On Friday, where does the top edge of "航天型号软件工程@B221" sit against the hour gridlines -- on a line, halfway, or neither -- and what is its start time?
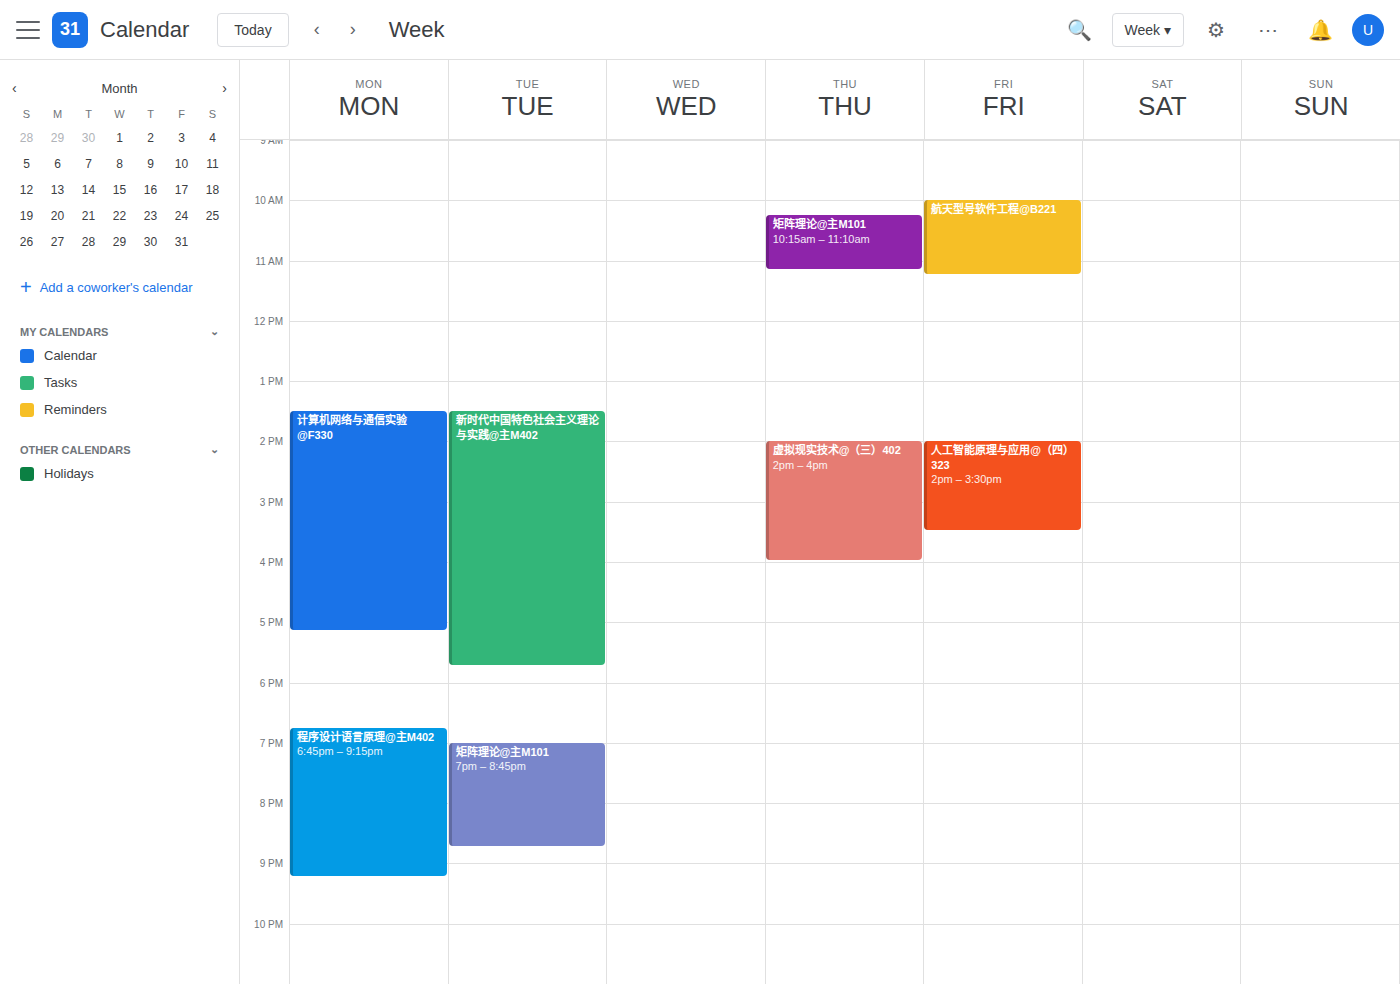
10:00 AM -- exactly on the 10 AM line.